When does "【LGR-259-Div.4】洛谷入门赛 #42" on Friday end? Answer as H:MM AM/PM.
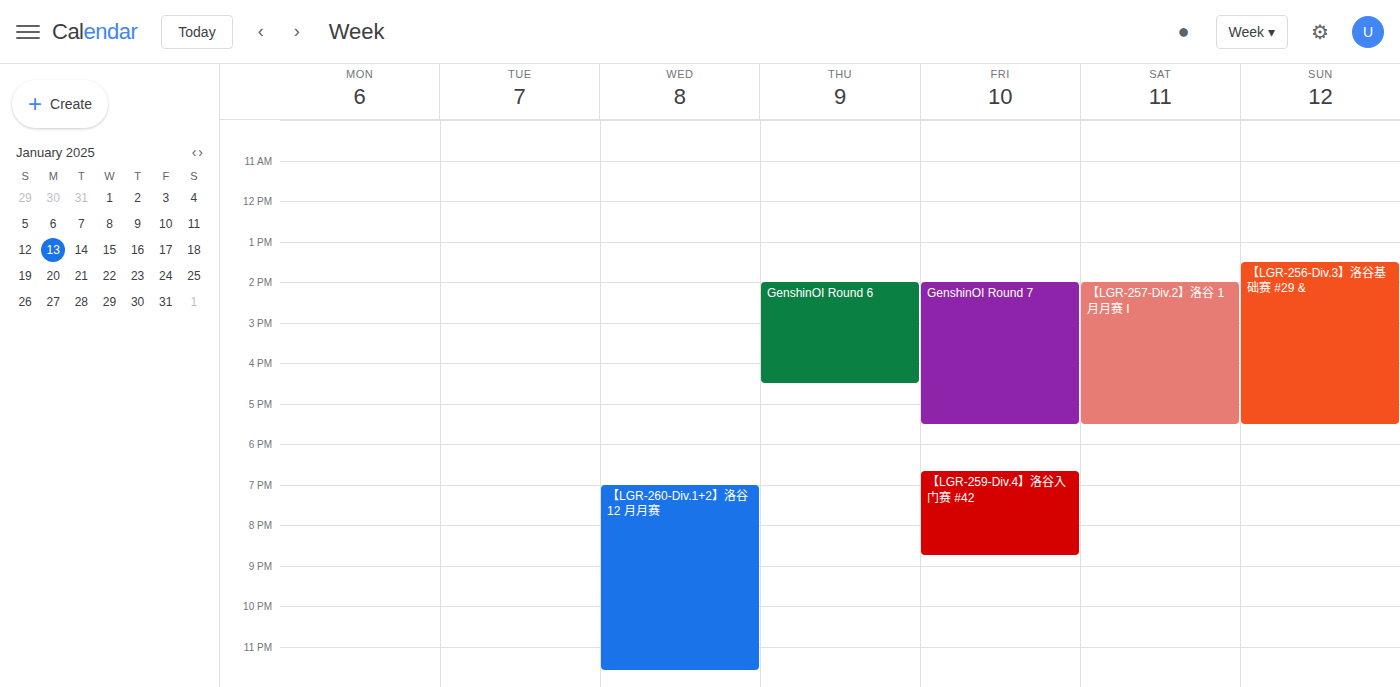
8:45 PM